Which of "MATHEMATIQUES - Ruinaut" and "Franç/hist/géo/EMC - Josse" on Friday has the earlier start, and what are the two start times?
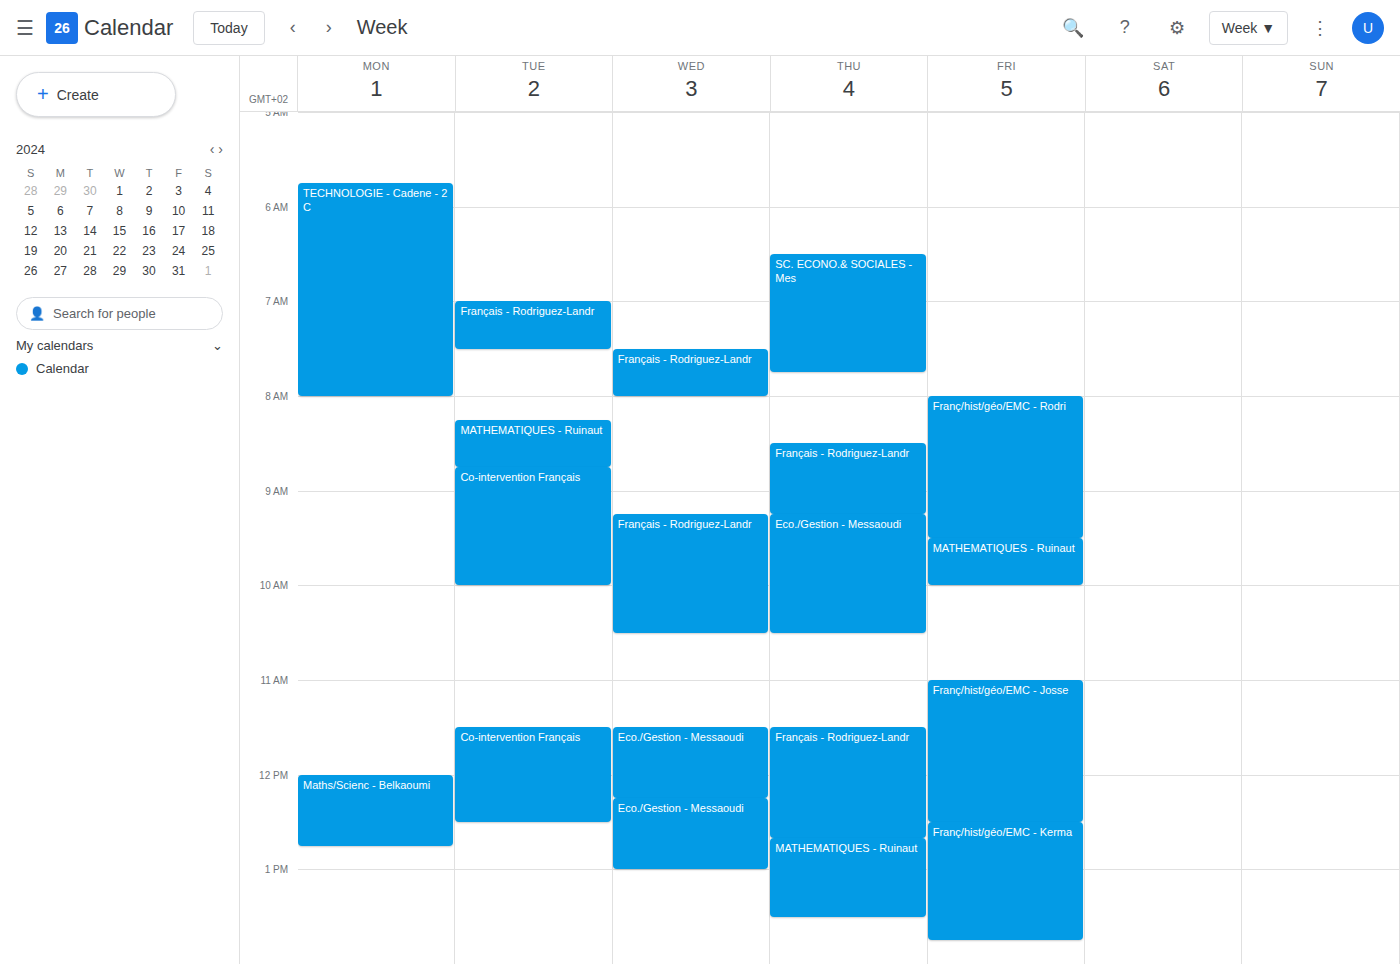
"MATHEMATIQUES - Ruinaut" 9:30 AM; "Franç/hist/géo/EMC - Josse" 11:00 AM.